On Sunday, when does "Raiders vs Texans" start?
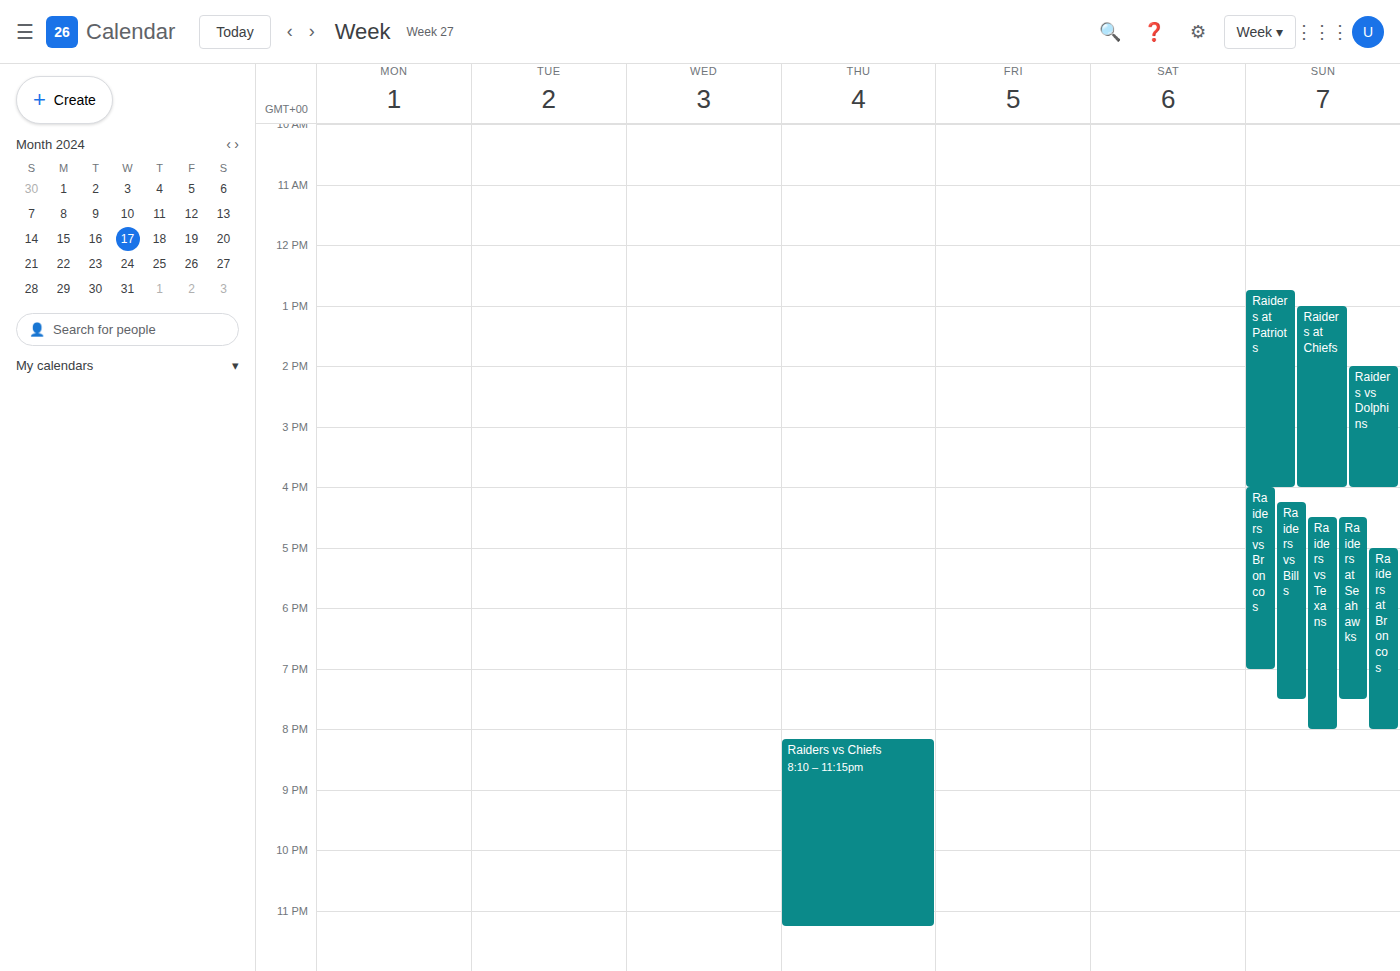
4:30 PM